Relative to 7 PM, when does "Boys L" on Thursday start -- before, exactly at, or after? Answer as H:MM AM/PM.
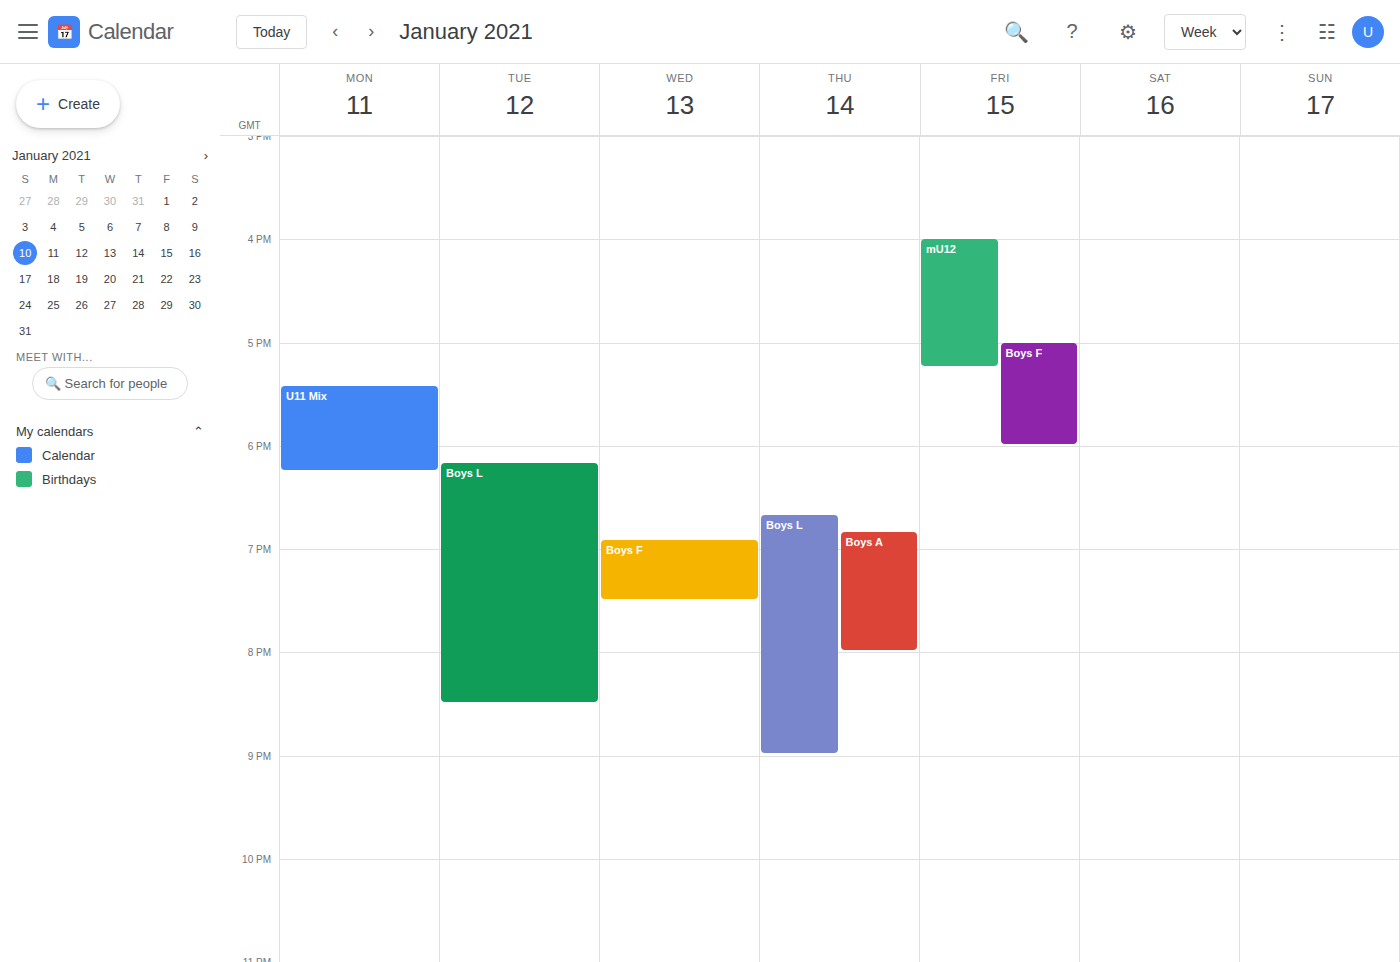
6:40 PM -- before 7 PM, 20 minutes above the 7 PM line.